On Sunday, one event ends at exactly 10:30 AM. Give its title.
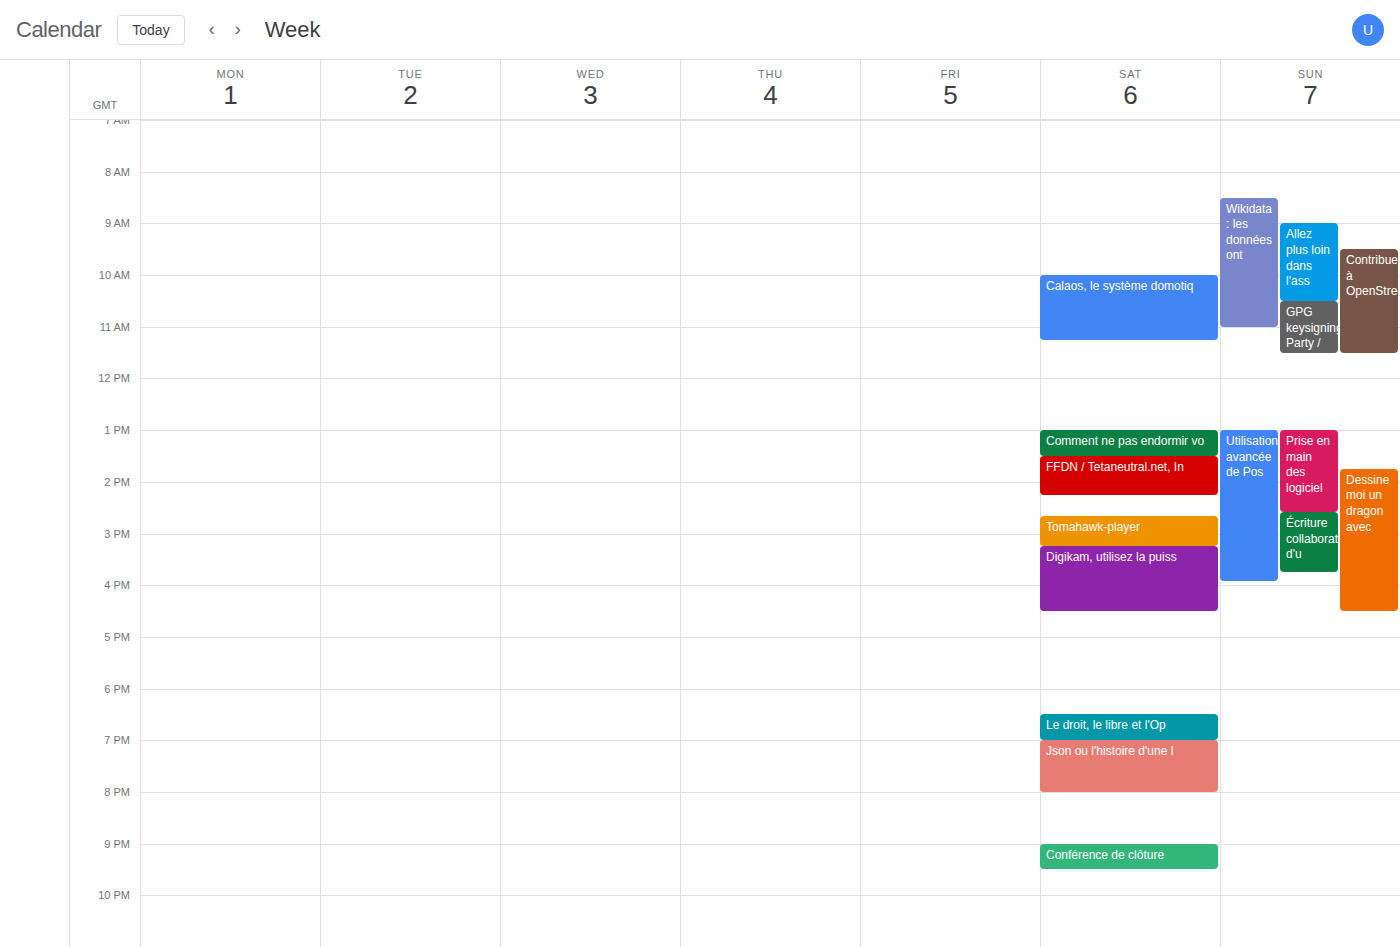
"Allez plus loin dans l'ass"